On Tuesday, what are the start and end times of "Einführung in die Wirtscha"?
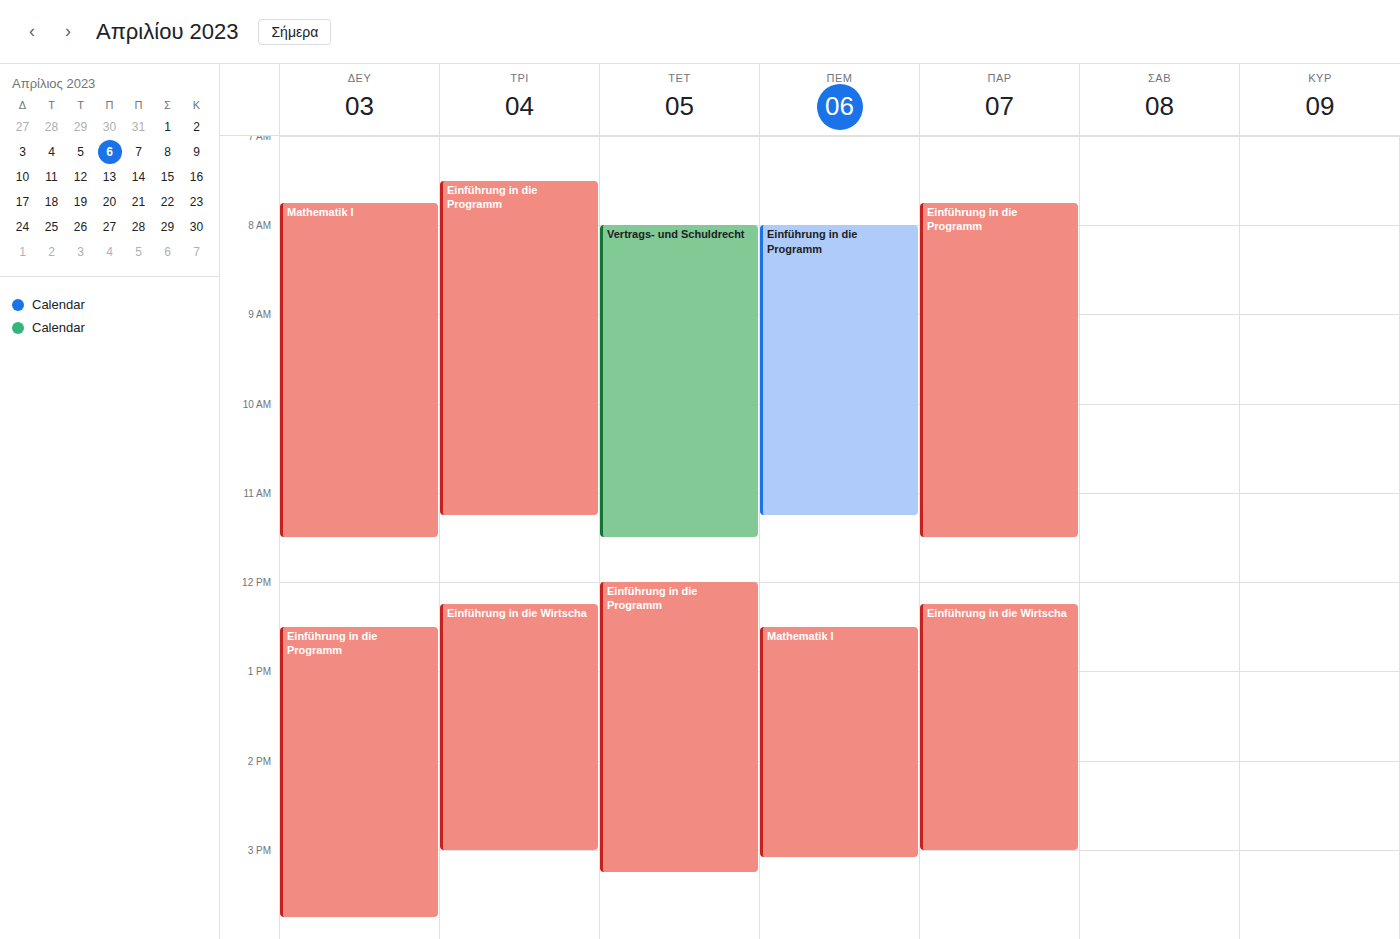
12:15 PM to 3:00 PM